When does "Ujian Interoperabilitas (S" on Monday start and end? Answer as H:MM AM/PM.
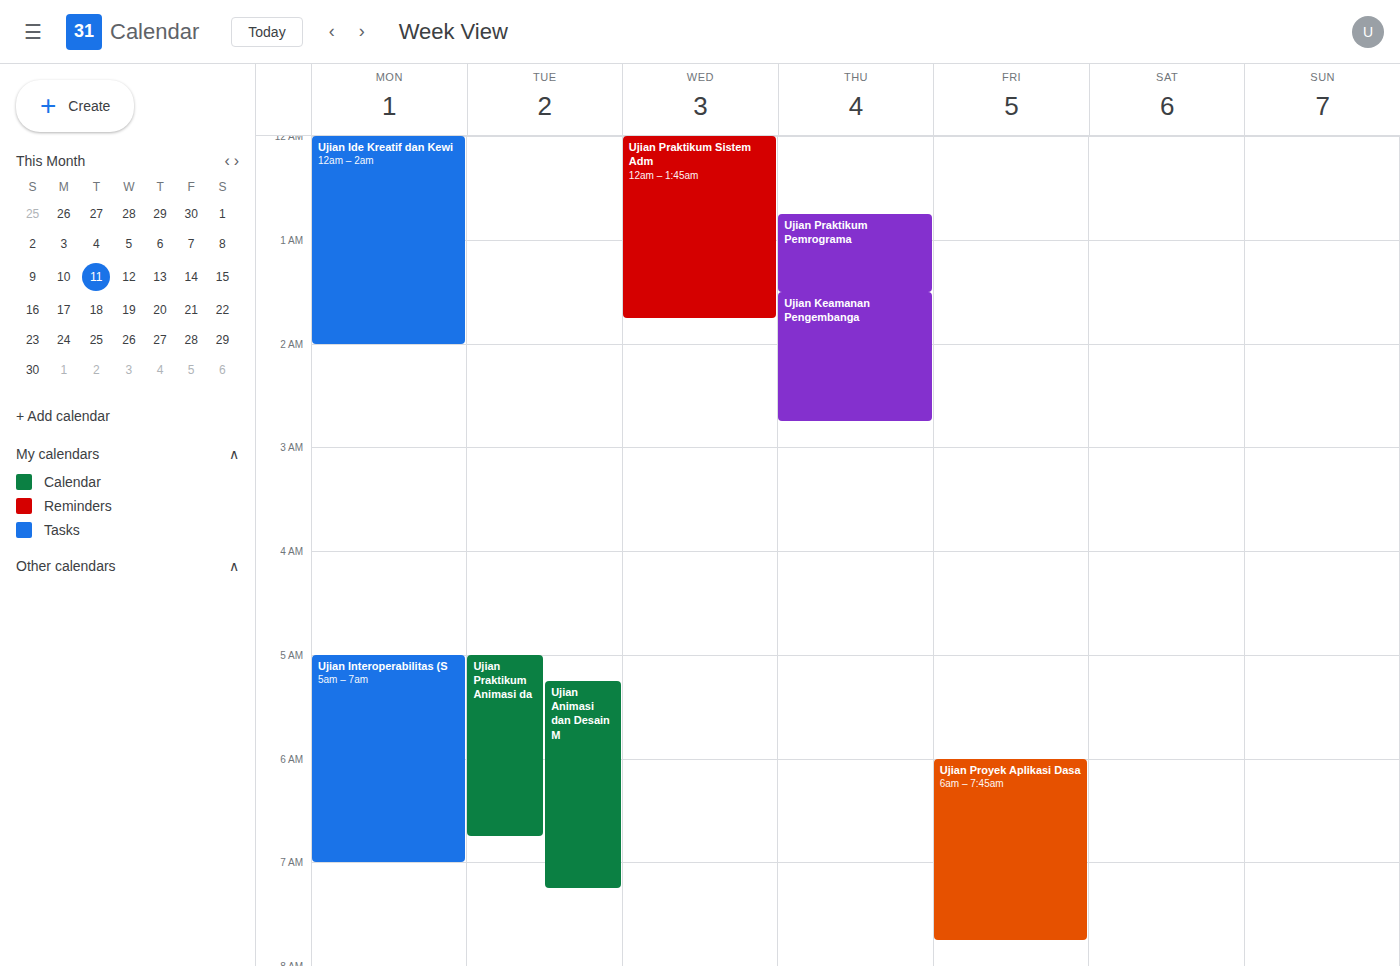
5:00 AM to 7:00 AM